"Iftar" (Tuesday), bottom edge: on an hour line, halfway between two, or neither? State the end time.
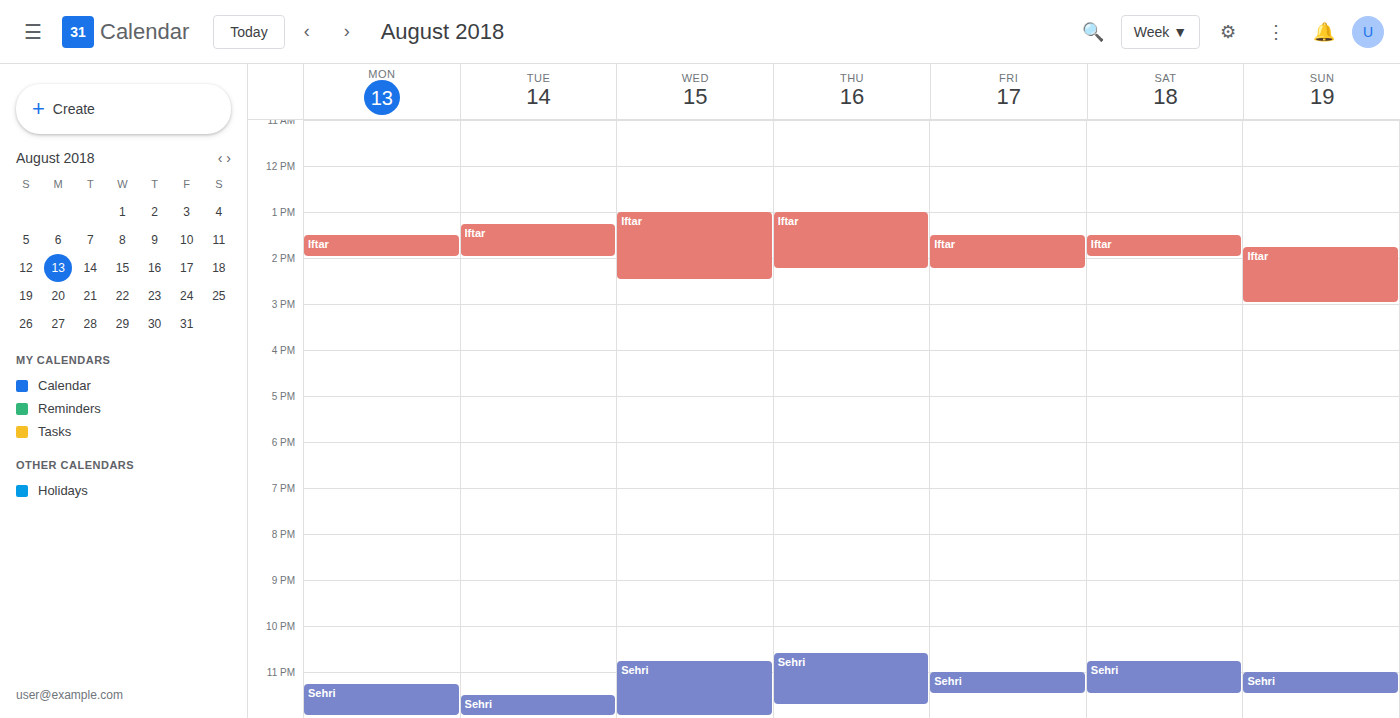
2:00 PM -- exactly on the 2 PM line.